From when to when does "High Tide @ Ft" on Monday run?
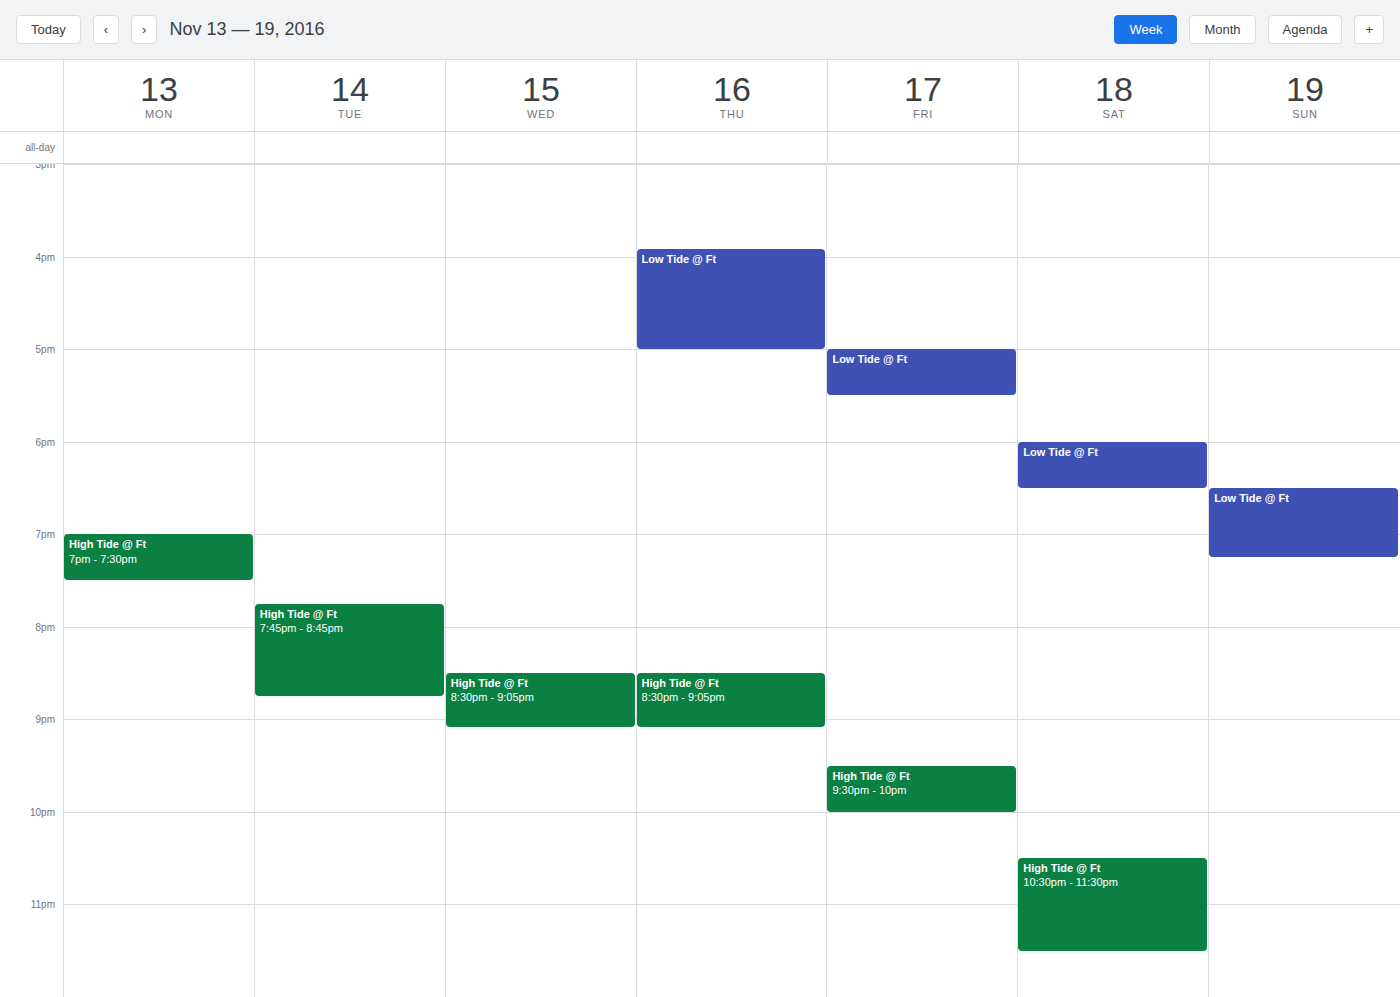
7:00 PM to 7:30 PM